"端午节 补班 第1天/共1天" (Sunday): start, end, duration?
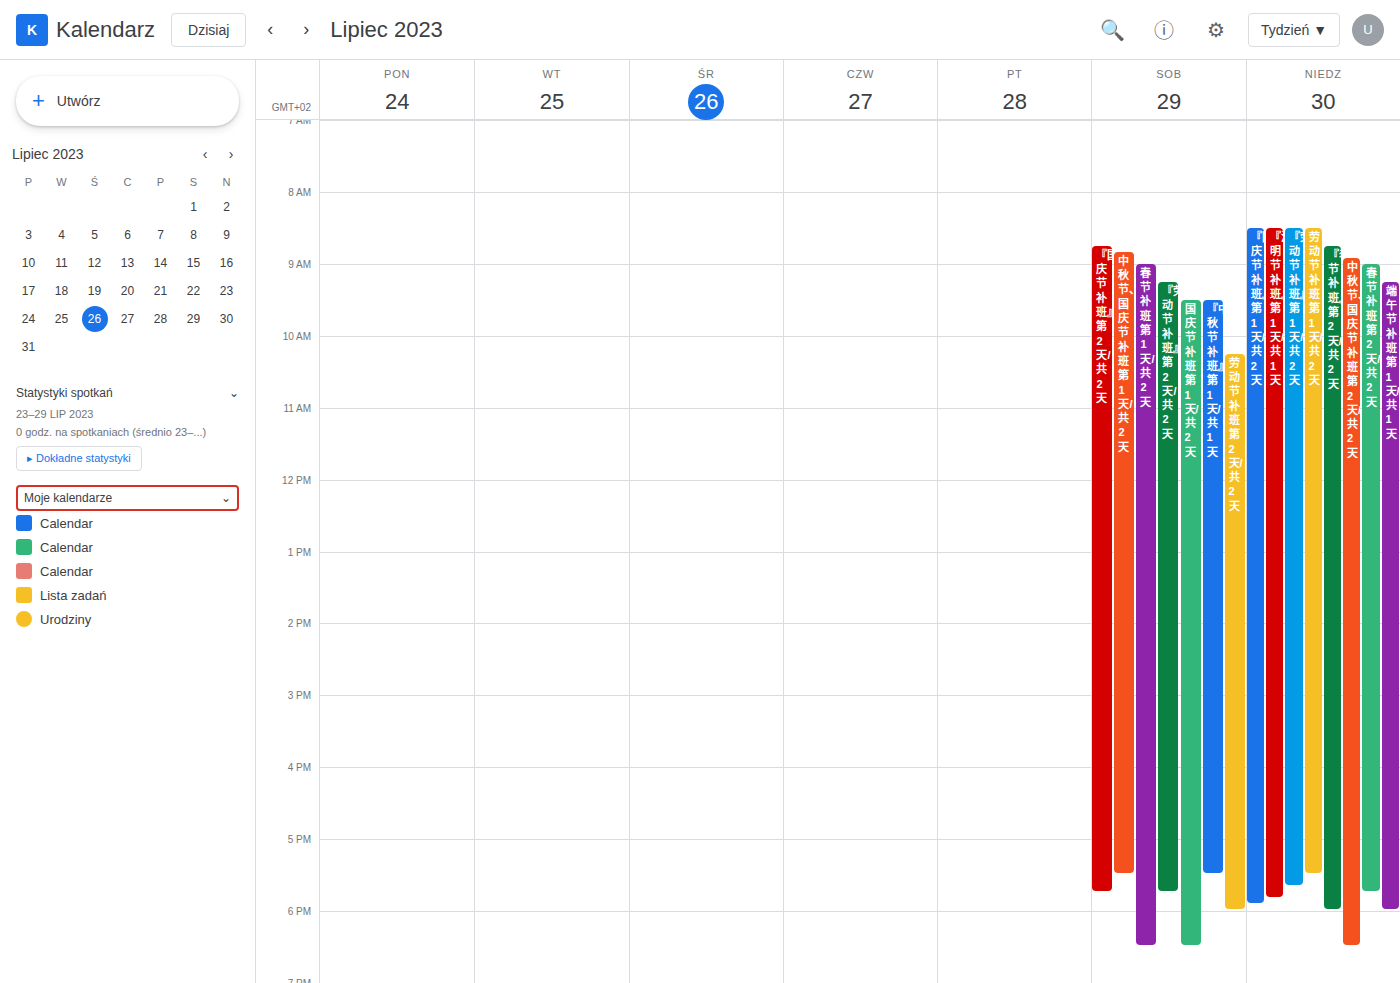
9:15 AM to 6:00 PM, 8 hours 45 minutes